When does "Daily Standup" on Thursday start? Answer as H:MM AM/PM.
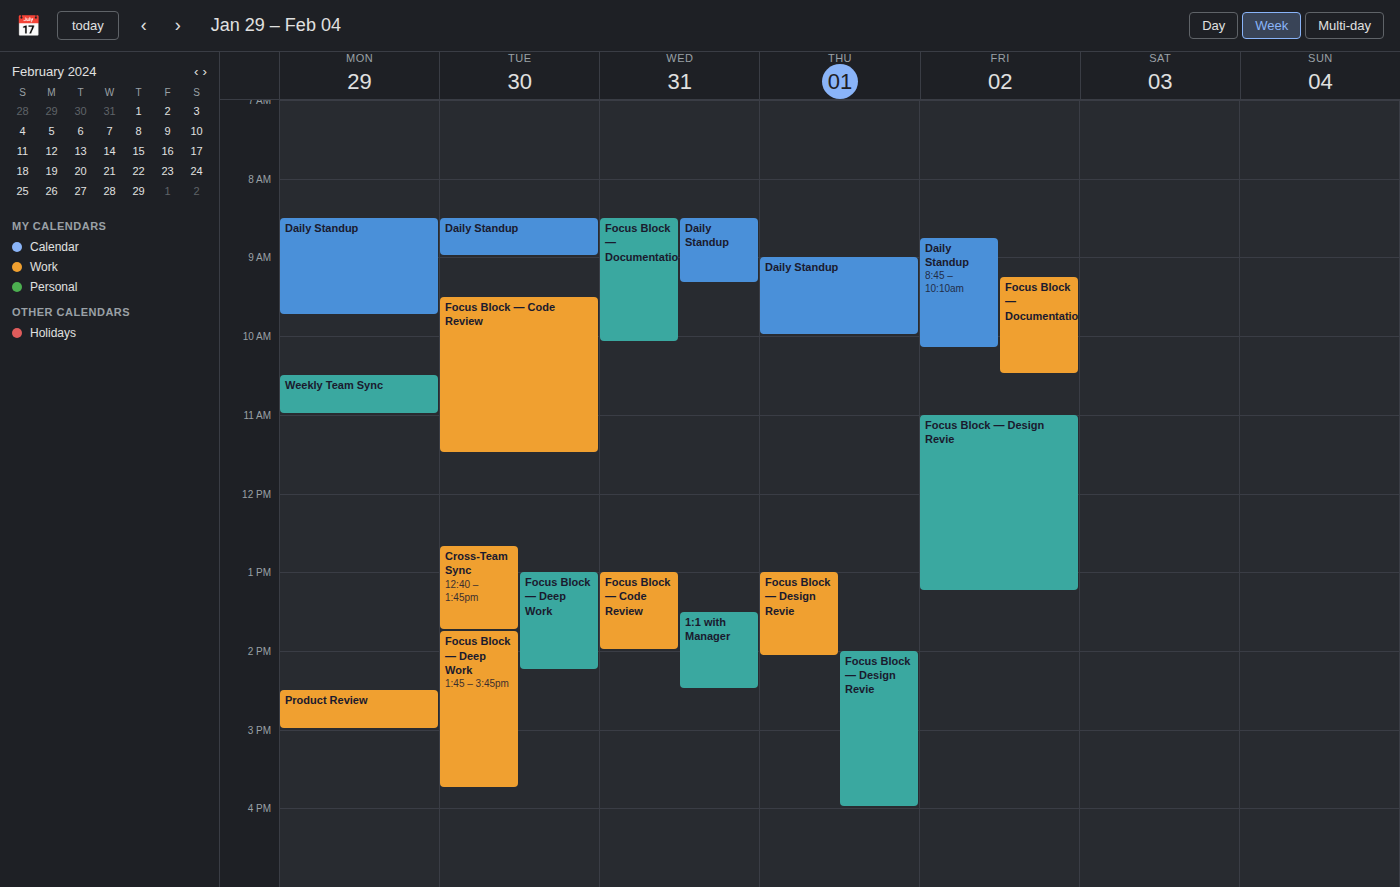
9:00 AM